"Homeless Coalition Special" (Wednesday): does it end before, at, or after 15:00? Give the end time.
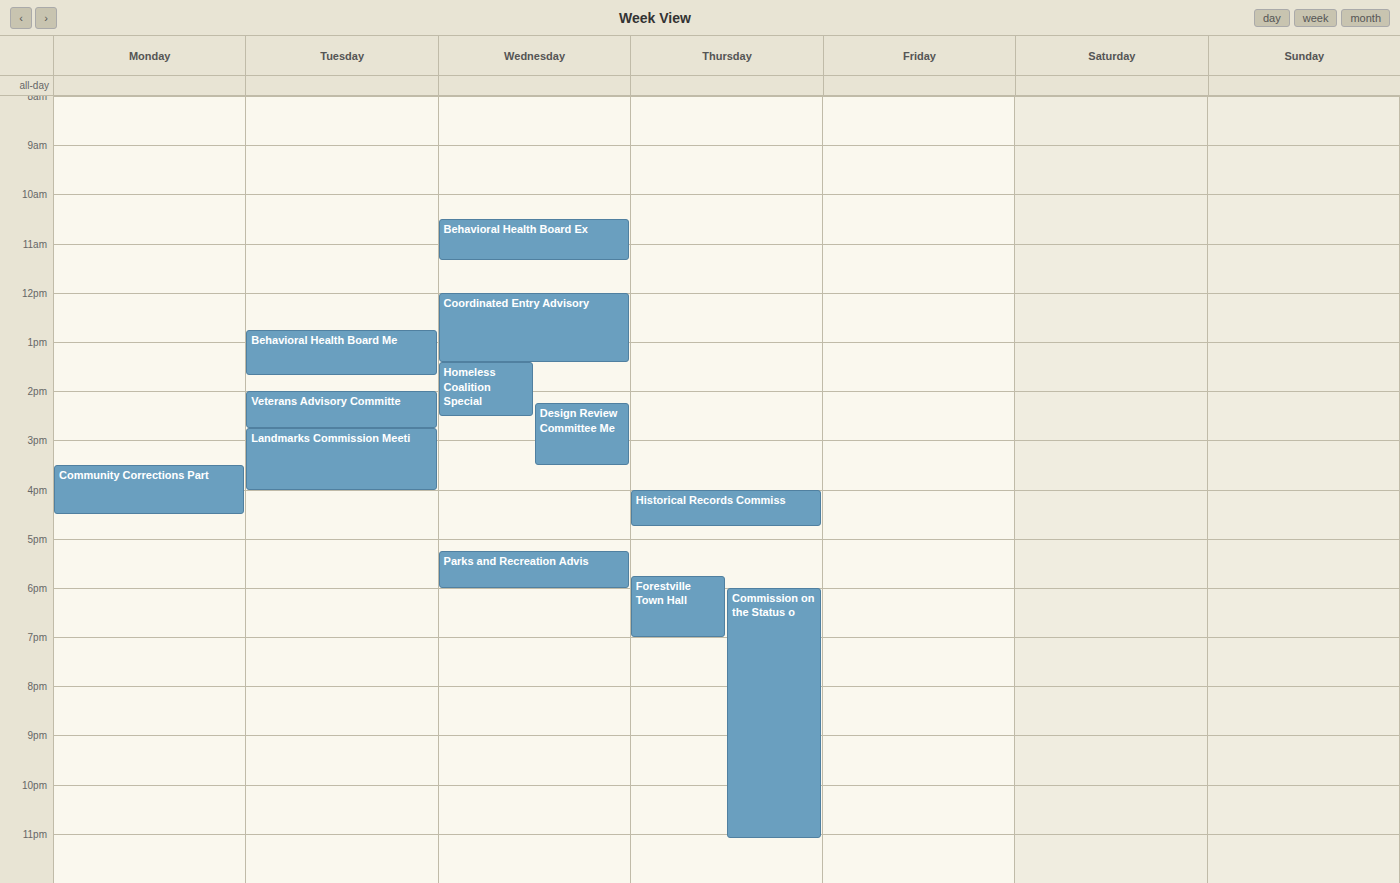
14:30 -- before 15:00, 30 minutes above the 15:00 line.